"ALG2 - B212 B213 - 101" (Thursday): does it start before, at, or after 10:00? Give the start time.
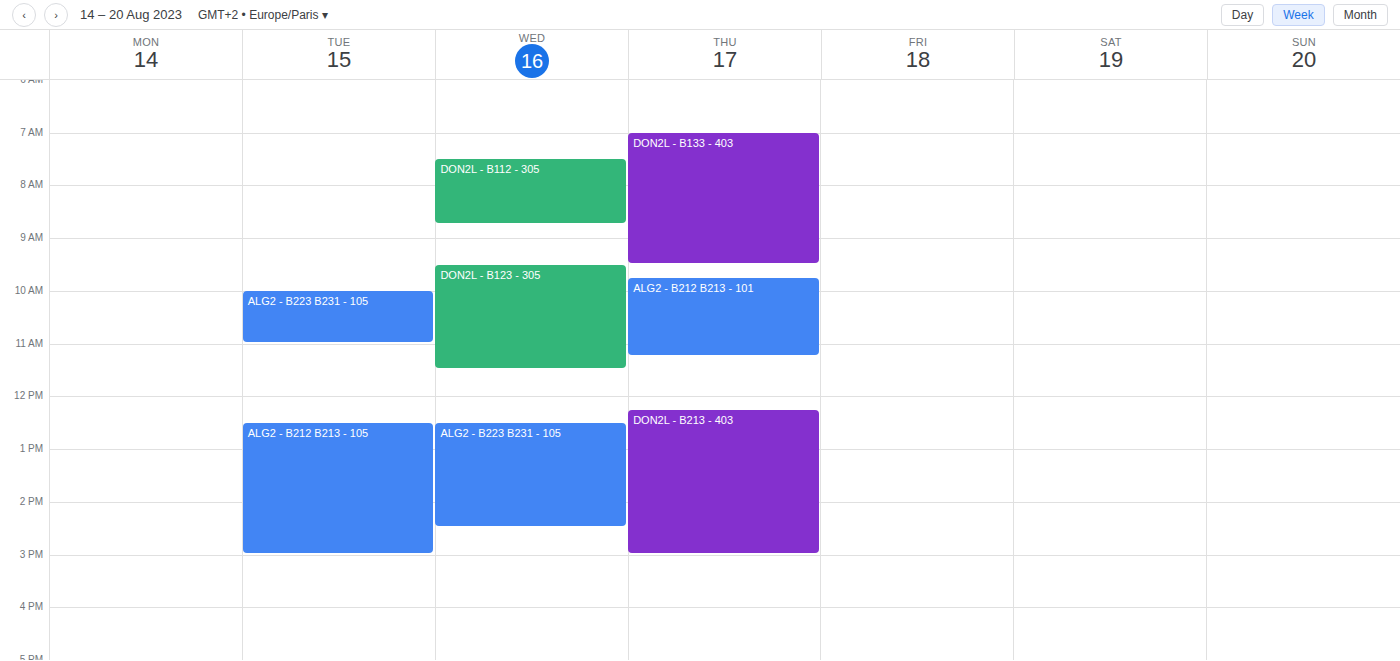
09:45 -- before 10:00, 15 minutes above the 10:00 line.